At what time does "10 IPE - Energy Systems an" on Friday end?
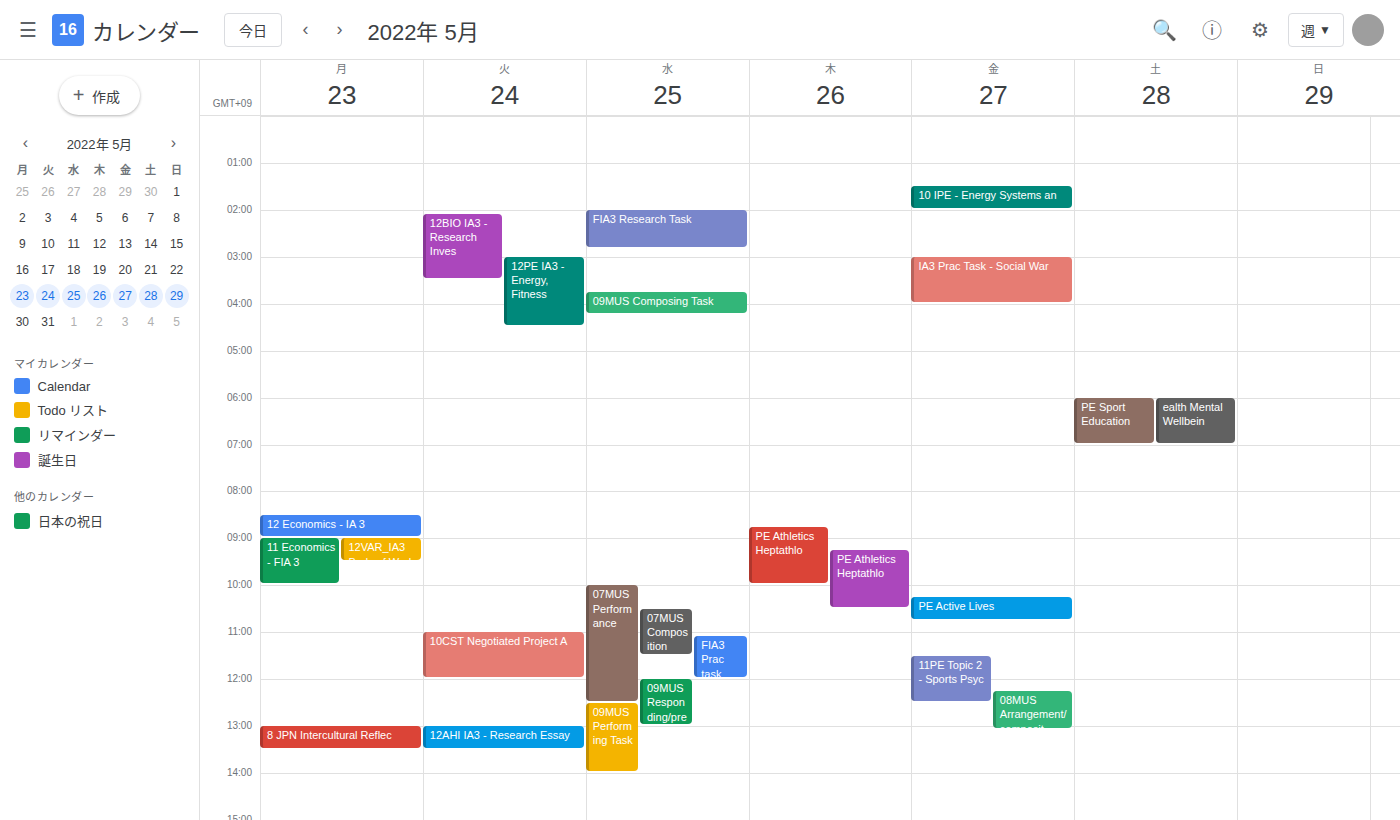
2:00 AM